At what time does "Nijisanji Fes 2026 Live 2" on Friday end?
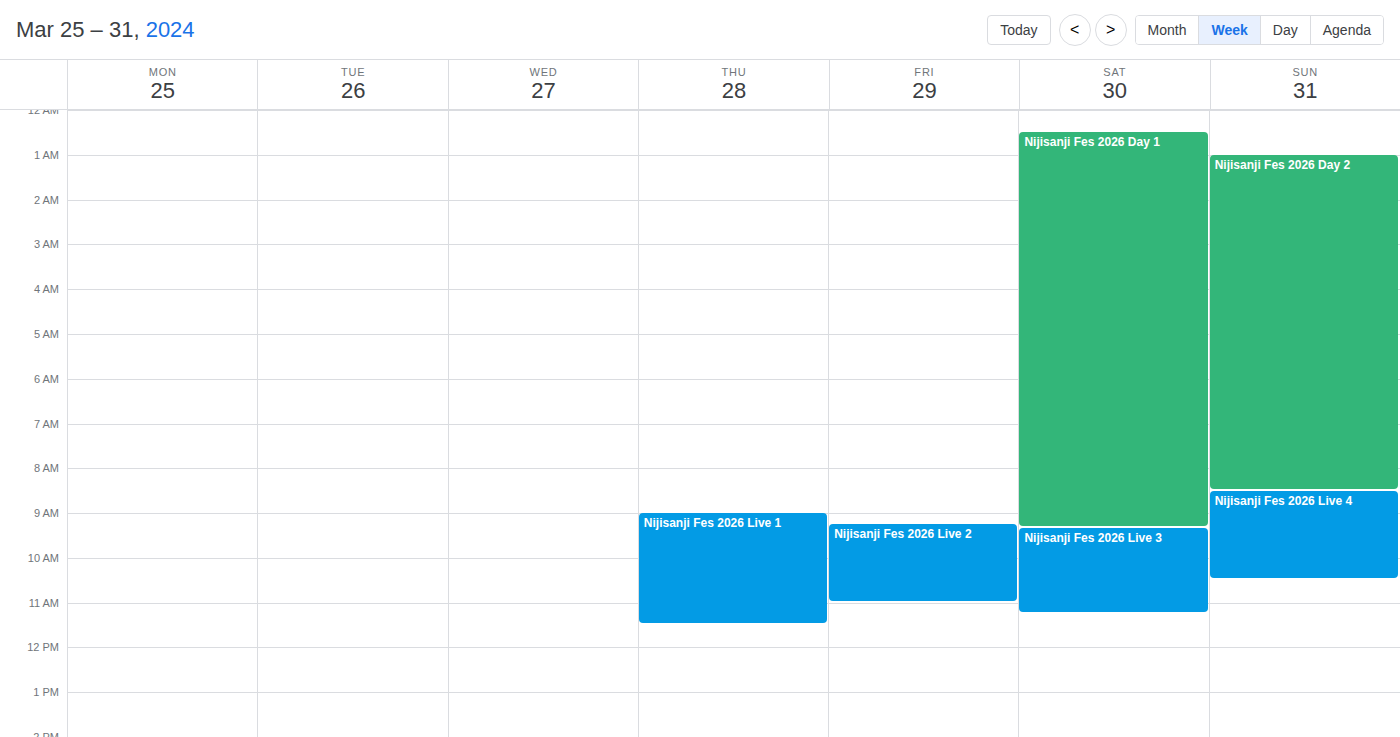
11:00 AM